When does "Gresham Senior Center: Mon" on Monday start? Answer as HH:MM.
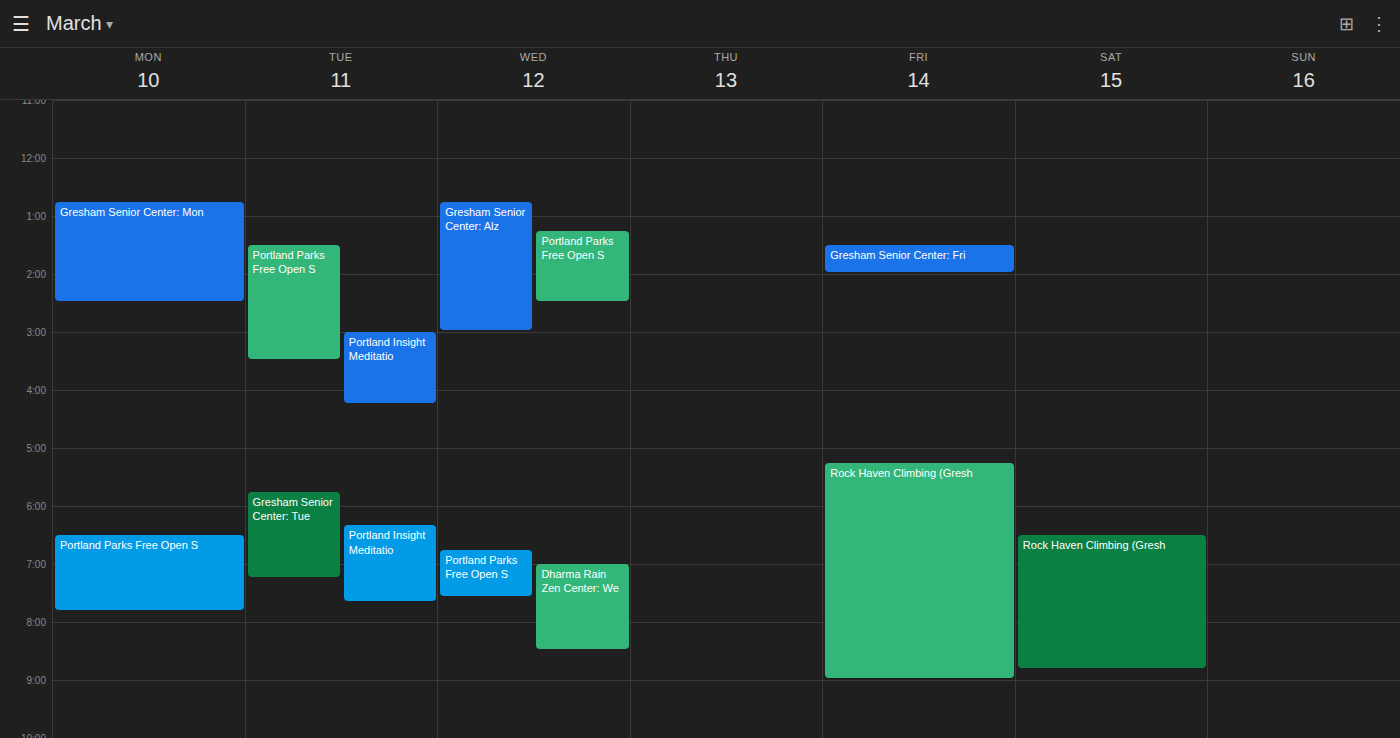
12:45